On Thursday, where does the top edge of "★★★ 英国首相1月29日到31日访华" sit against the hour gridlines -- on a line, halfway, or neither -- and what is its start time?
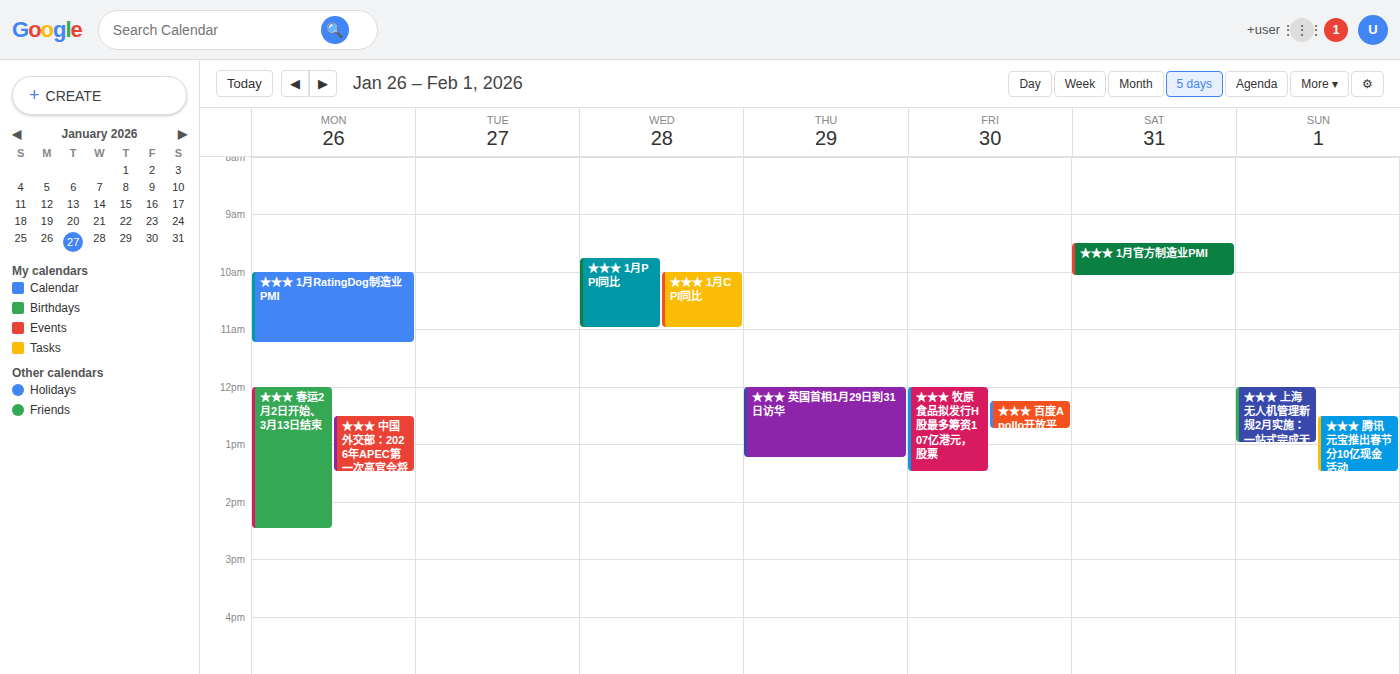
12:00 -- exactly on the 12:00 line.